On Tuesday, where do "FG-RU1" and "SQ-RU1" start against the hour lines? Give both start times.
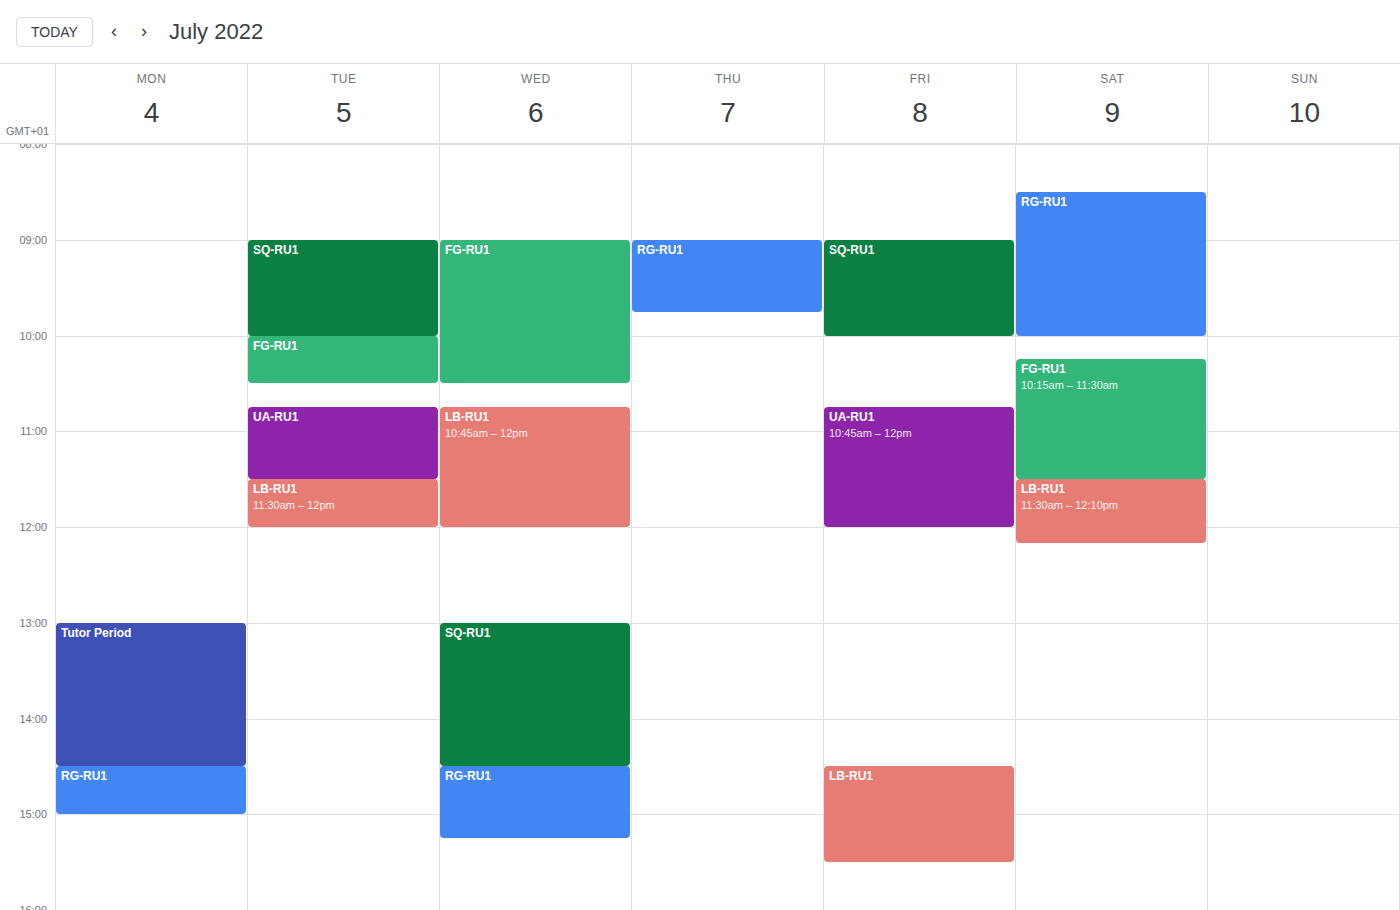
"FG-RU1": 10:00, exactly on the 10:00 line. "SQ-RU1": 09:00, exactly on the 09:00 line.